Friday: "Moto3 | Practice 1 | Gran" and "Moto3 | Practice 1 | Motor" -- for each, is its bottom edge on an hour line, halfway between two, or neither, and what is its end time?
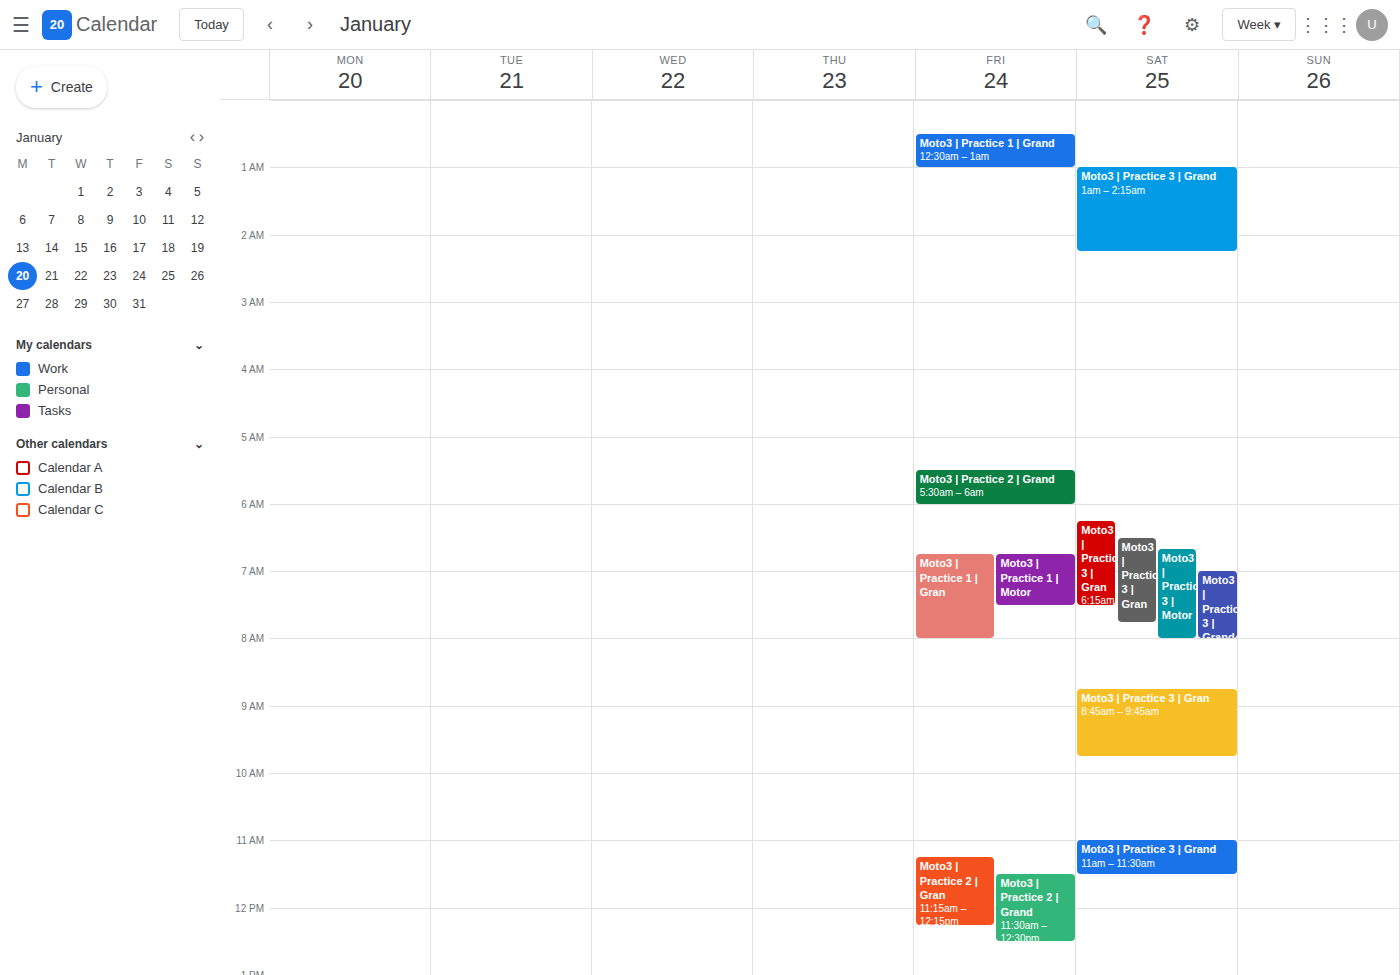
"Moto3 | Practice 1 | Gran": 8:00 AM, exactly on the 8 AM line. "Moto3 | Practice 1 | Motor": 7:30 AM, halfway between the 7 AM and 8 AM lines.